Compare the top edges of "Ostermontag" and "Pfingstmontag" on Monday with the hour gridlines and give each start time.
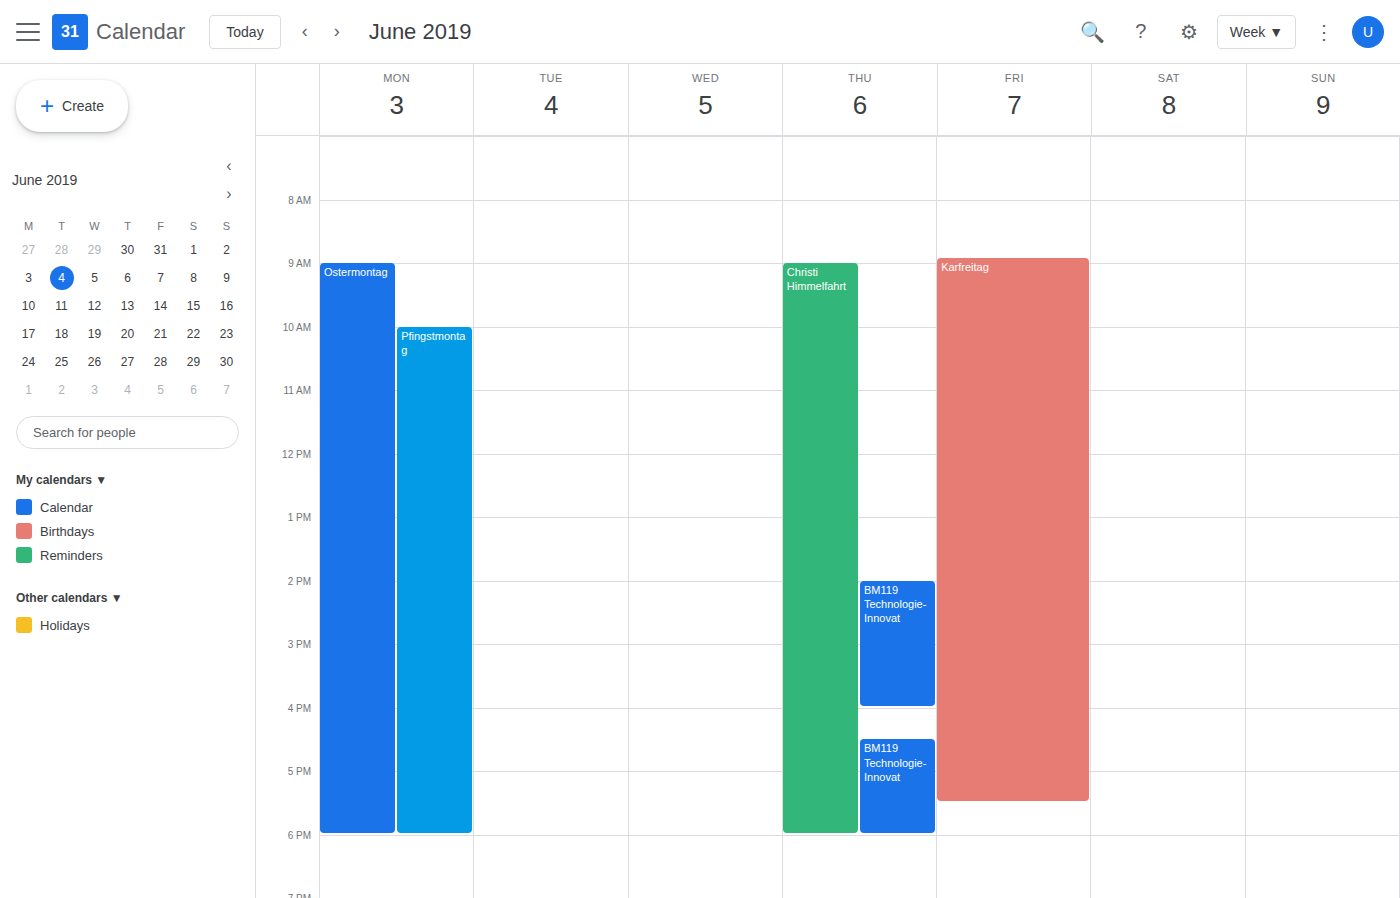
"Ostermontag": 9:00 AM, exactly on the 9 AM line. "Pfingstmontag": 10:00 AM, exactly on the 10 AM line.